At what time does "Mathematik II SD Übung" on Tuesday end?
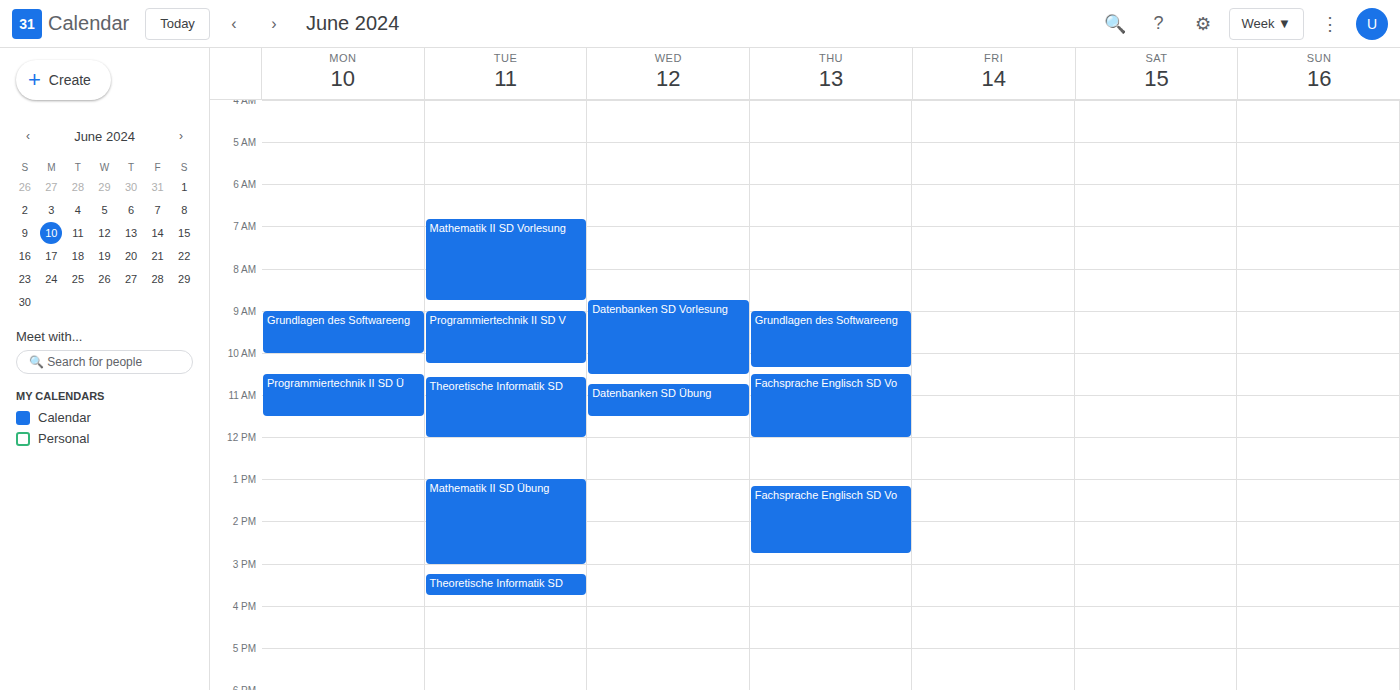
3:00 PM